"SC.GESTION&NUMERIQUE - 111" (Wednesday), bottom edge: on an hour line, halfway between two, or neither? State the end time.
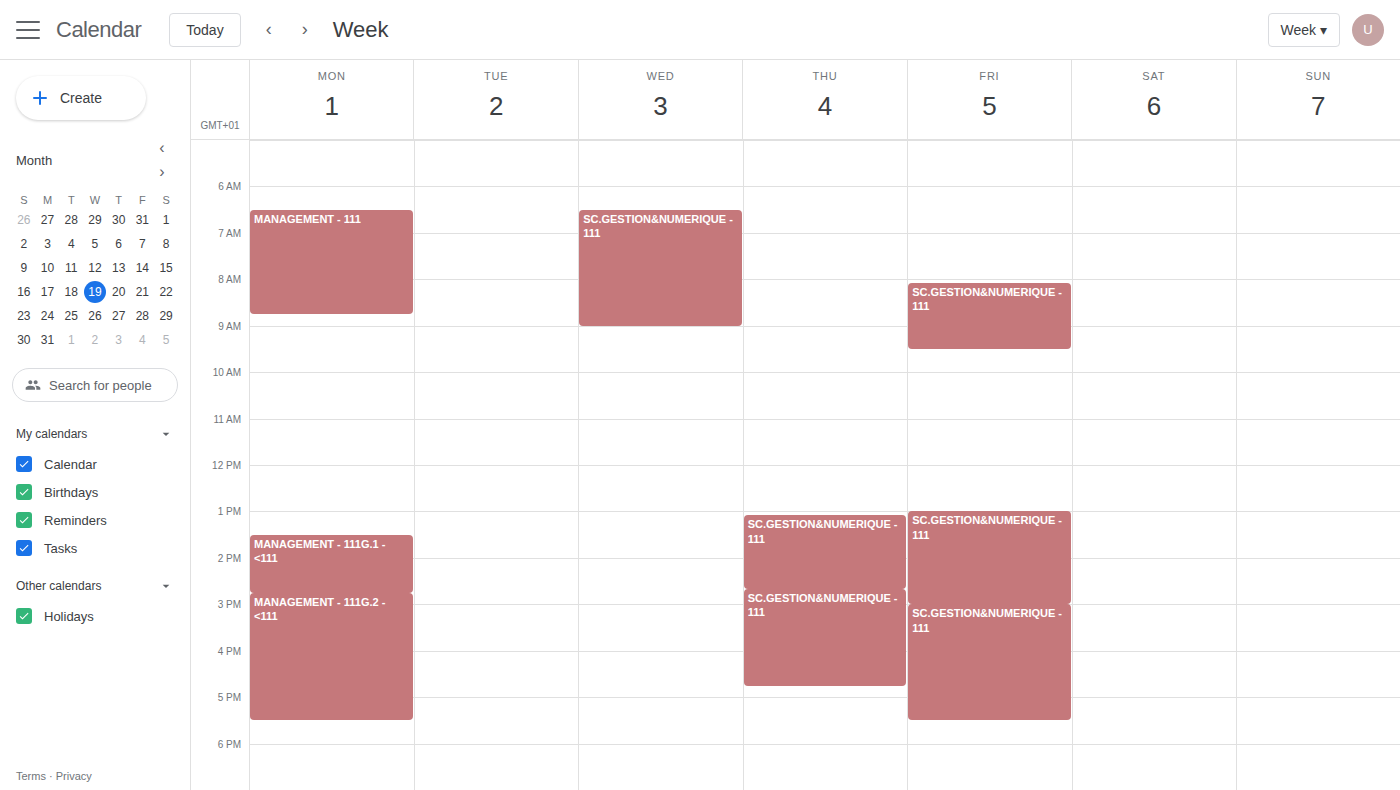
9:00 AM -- exactly on the 9 AM line.